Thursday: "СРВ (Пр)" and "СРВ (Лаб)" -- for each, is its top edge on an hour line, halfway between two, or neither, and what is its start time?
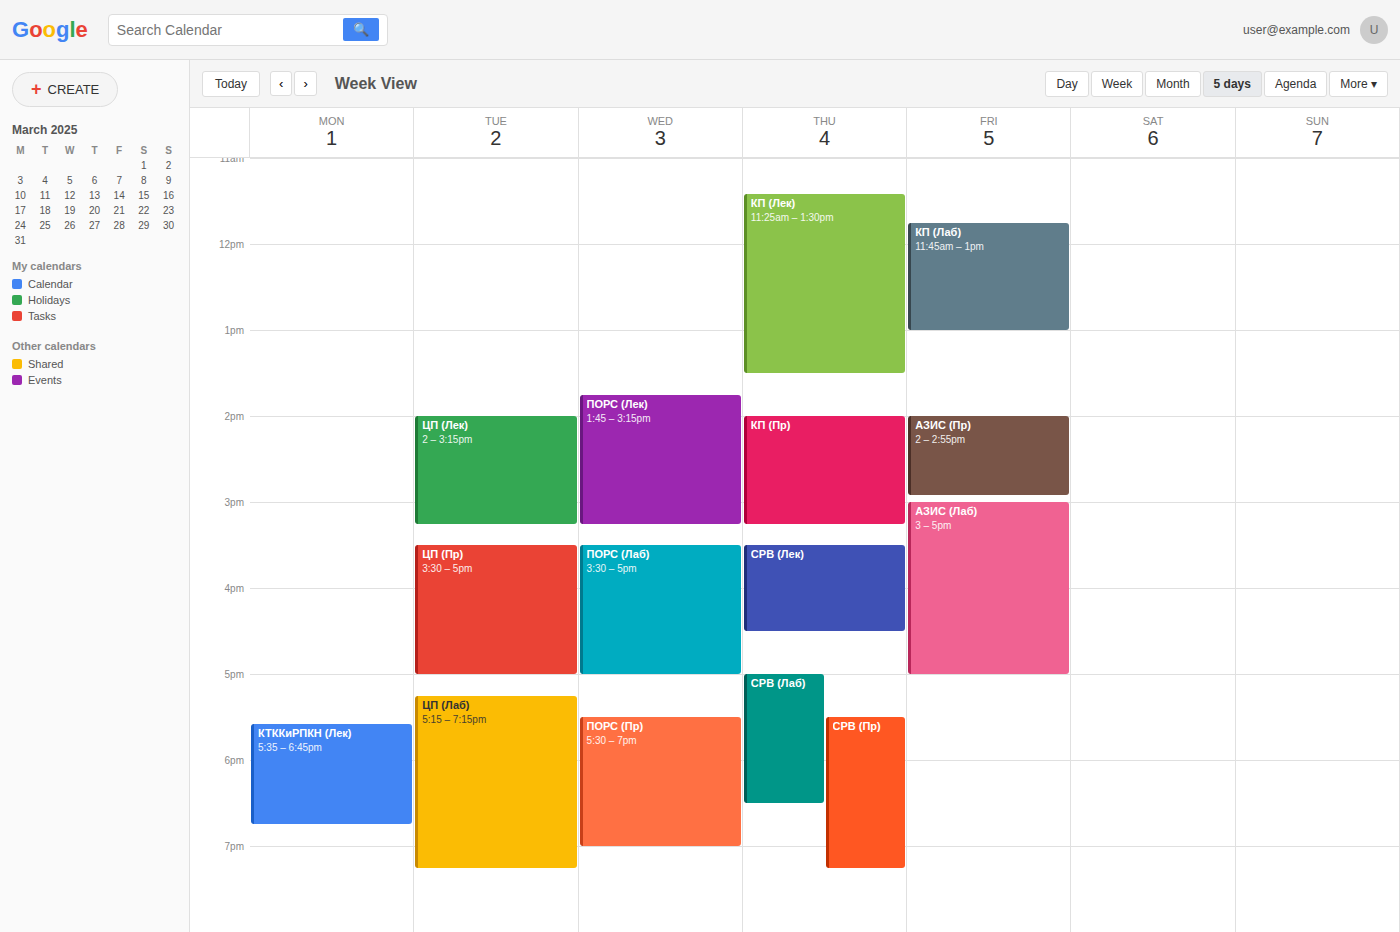
"СРВ (Пр)": 5:30 PM, halfway between the 5 PM and 6 PM lines. "СРВ (Лаб)": 5:00 PM, exactly on the 5 PM line.